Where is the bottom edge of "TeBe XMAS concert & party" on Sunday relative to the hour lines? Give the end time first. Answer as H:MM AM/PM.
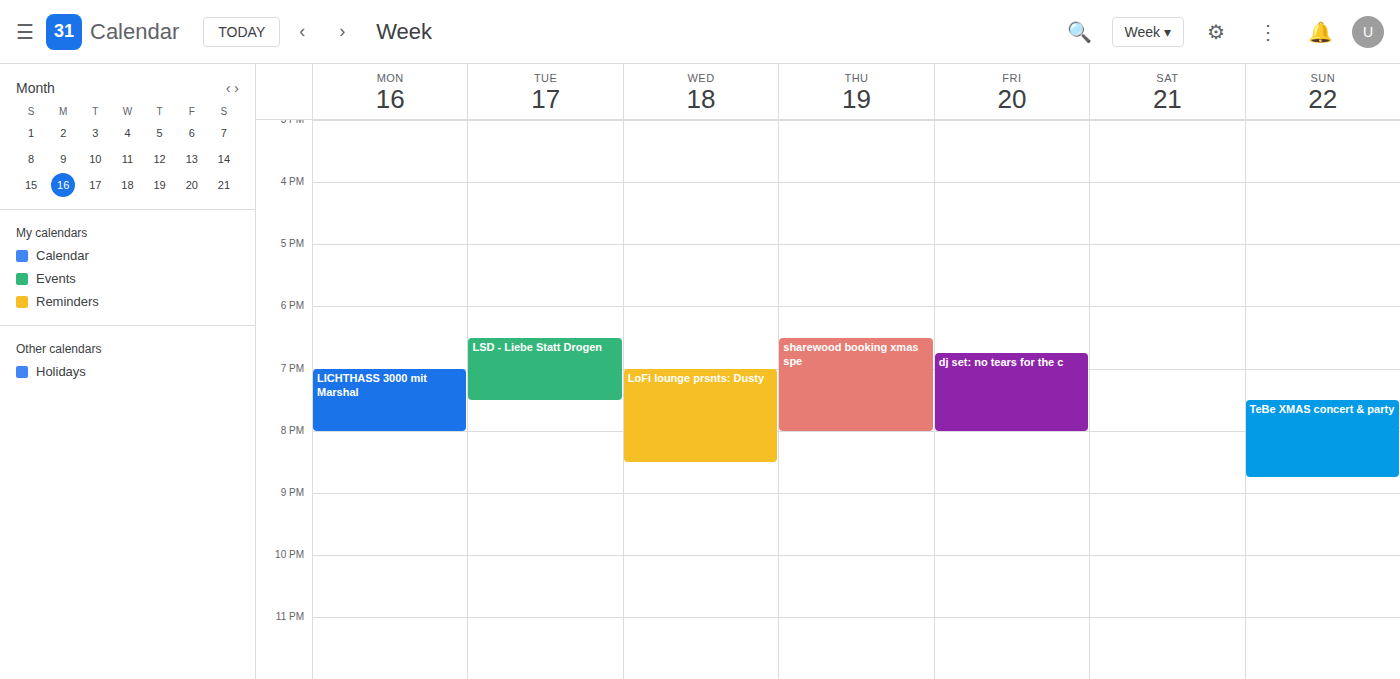
8:45 PM -- neither: three quarters of the way from the 8 PM line to the 9 PM line.